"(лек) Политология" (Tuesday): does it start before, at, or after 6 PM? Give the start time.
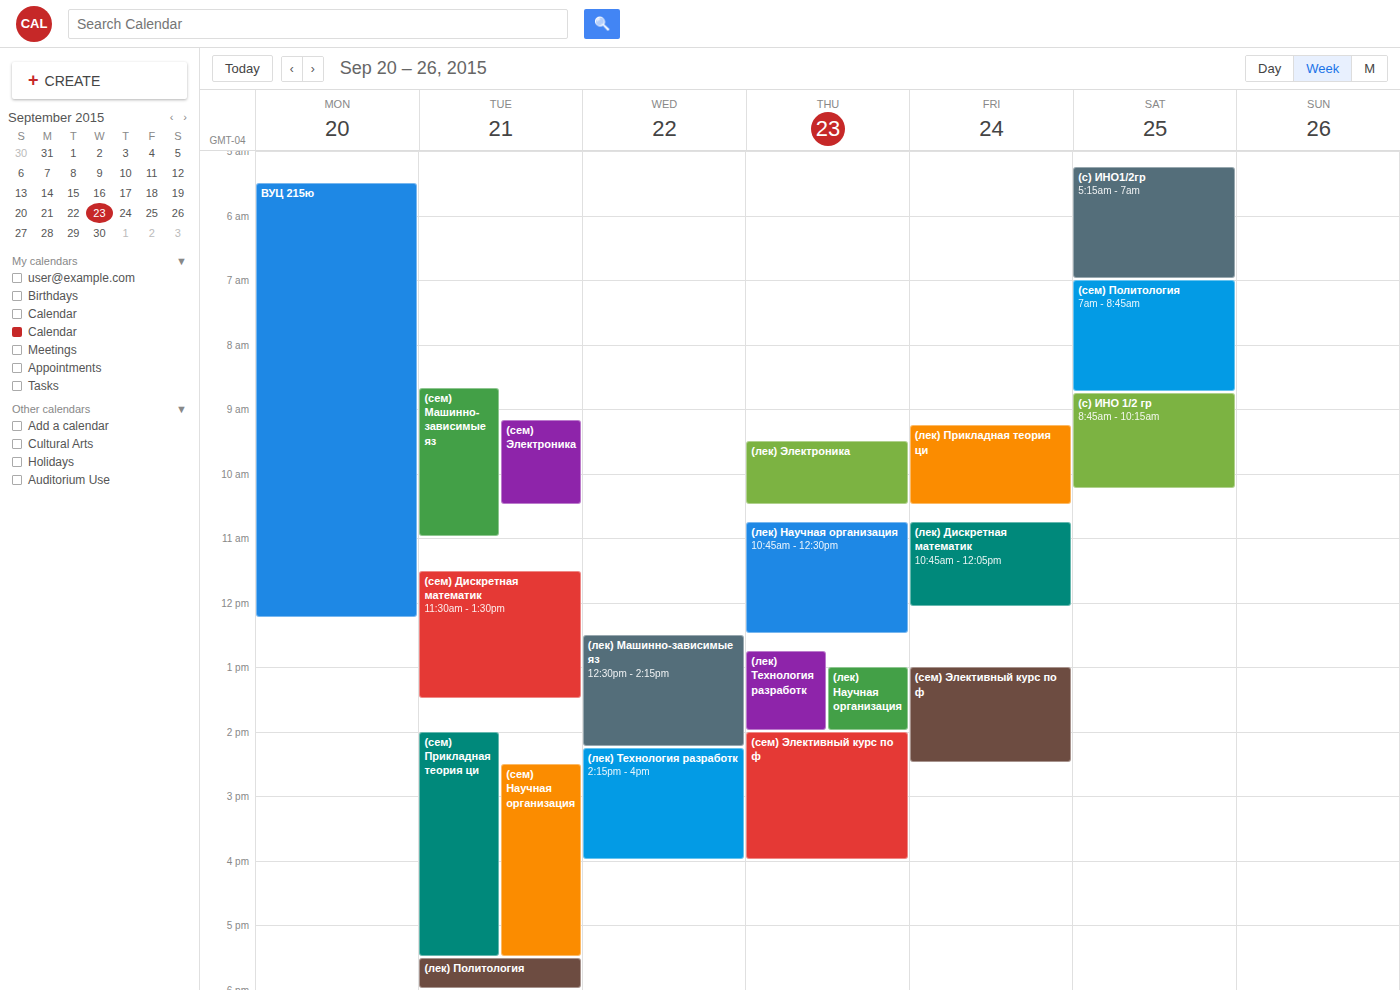
5:30 PM -- before 6 PM, 30 minutes above the 6 PM line.